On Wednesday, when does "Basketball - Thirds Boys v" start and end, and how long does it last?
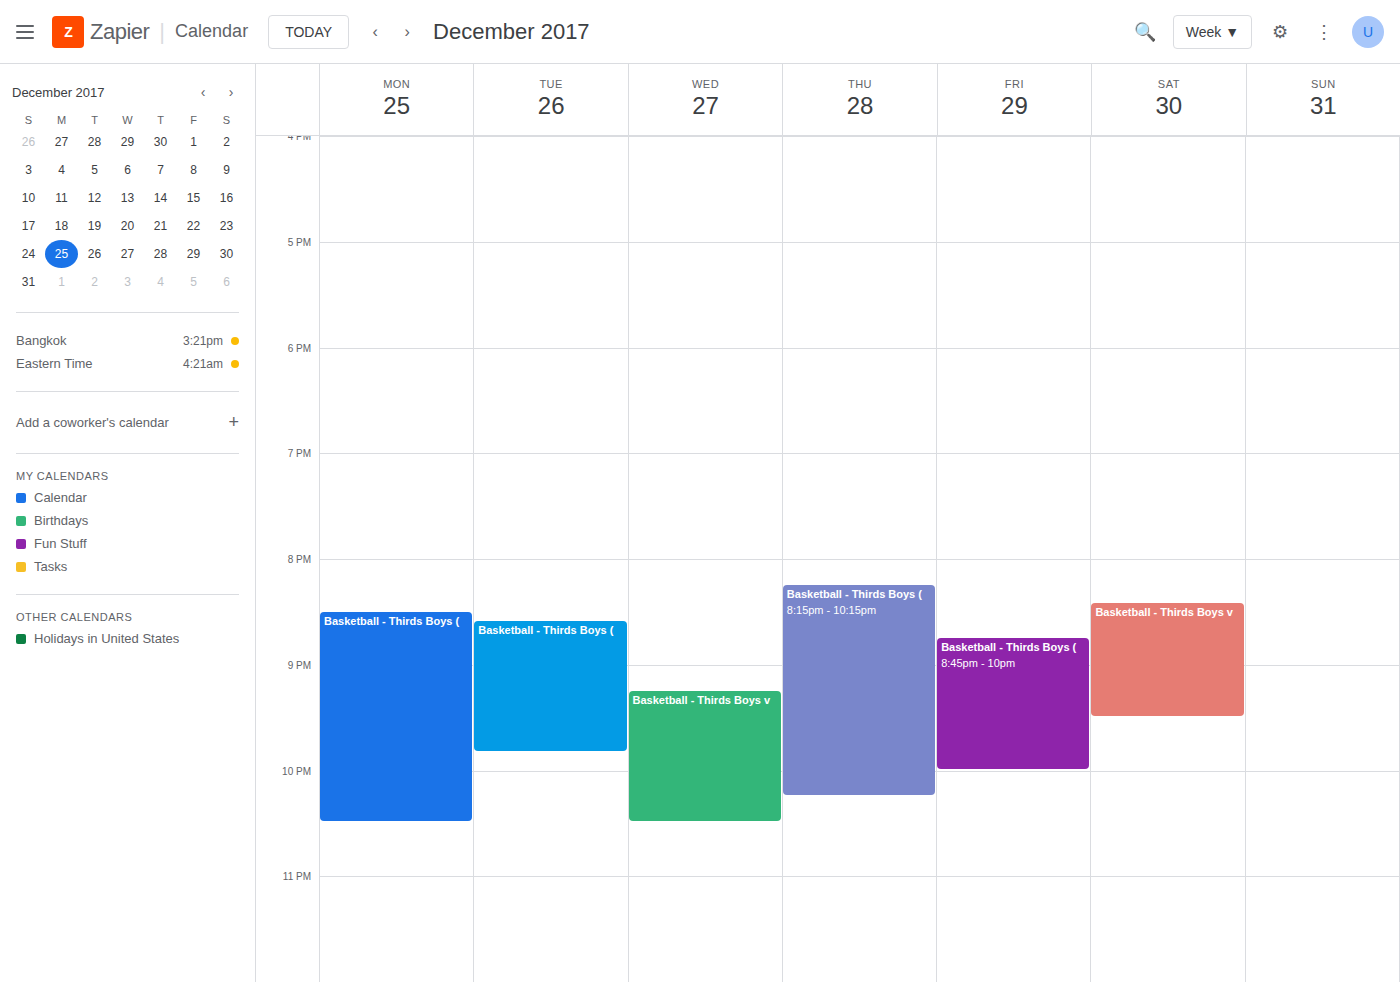
21:15 to 22:30, 1 hour 15 minutes